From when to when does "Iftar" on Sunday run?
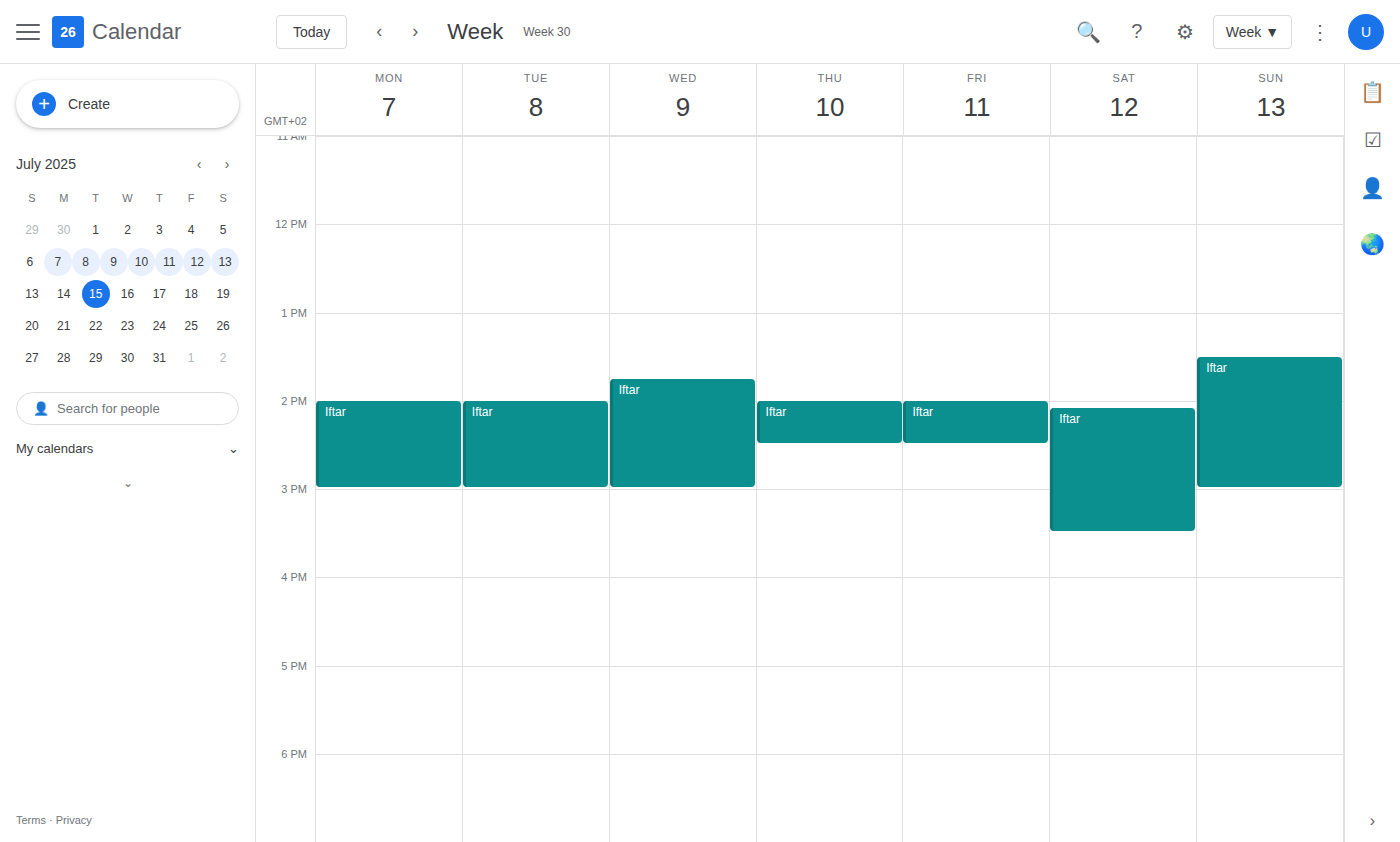
1:30 PM to 3:00 PM